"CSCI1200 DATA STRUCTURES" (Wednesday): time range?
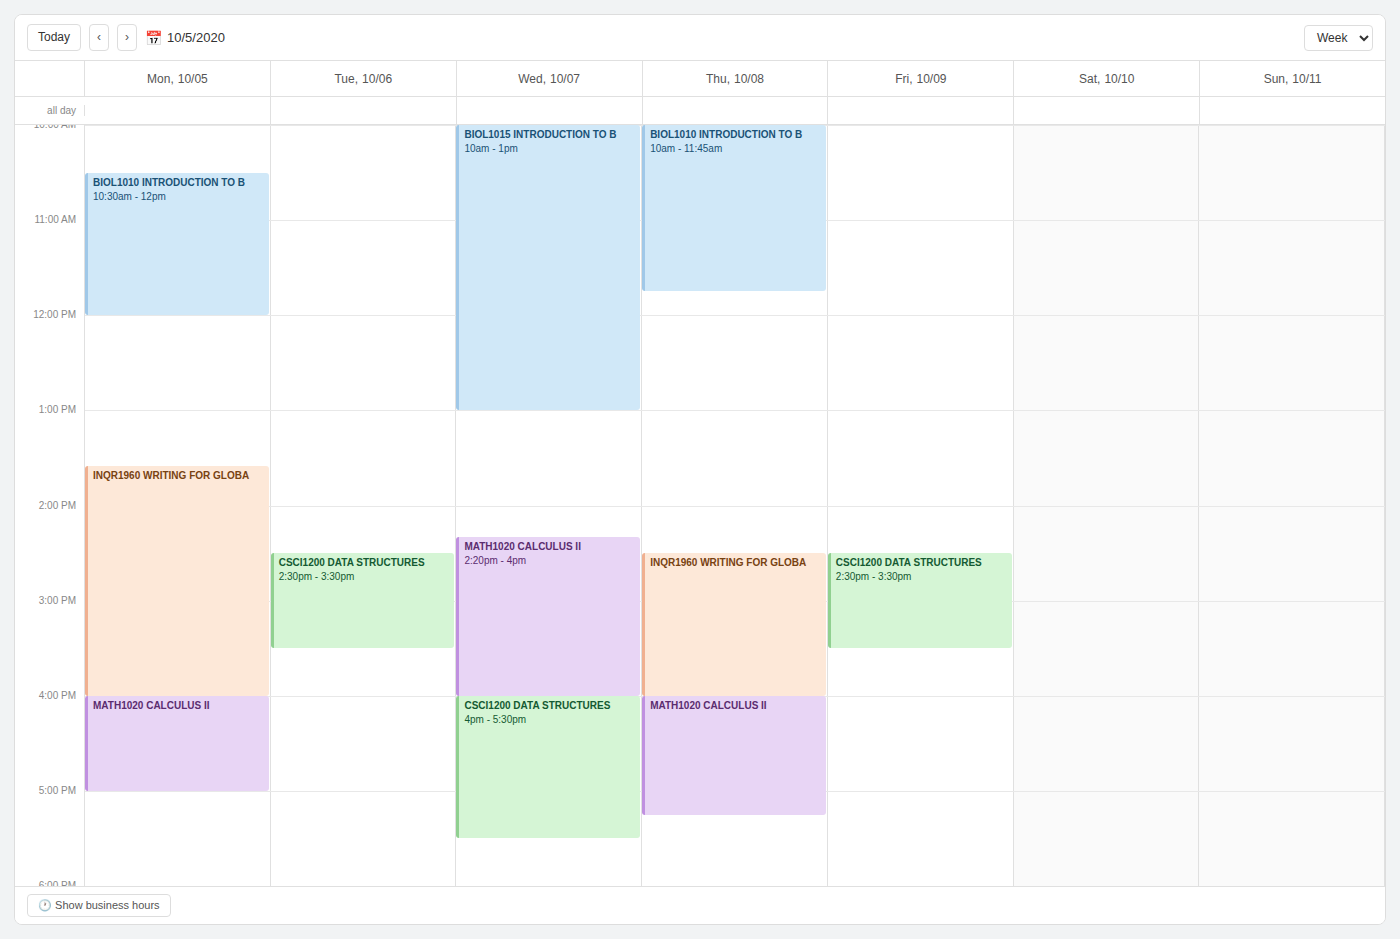
4:00 PM to 5:30 PM